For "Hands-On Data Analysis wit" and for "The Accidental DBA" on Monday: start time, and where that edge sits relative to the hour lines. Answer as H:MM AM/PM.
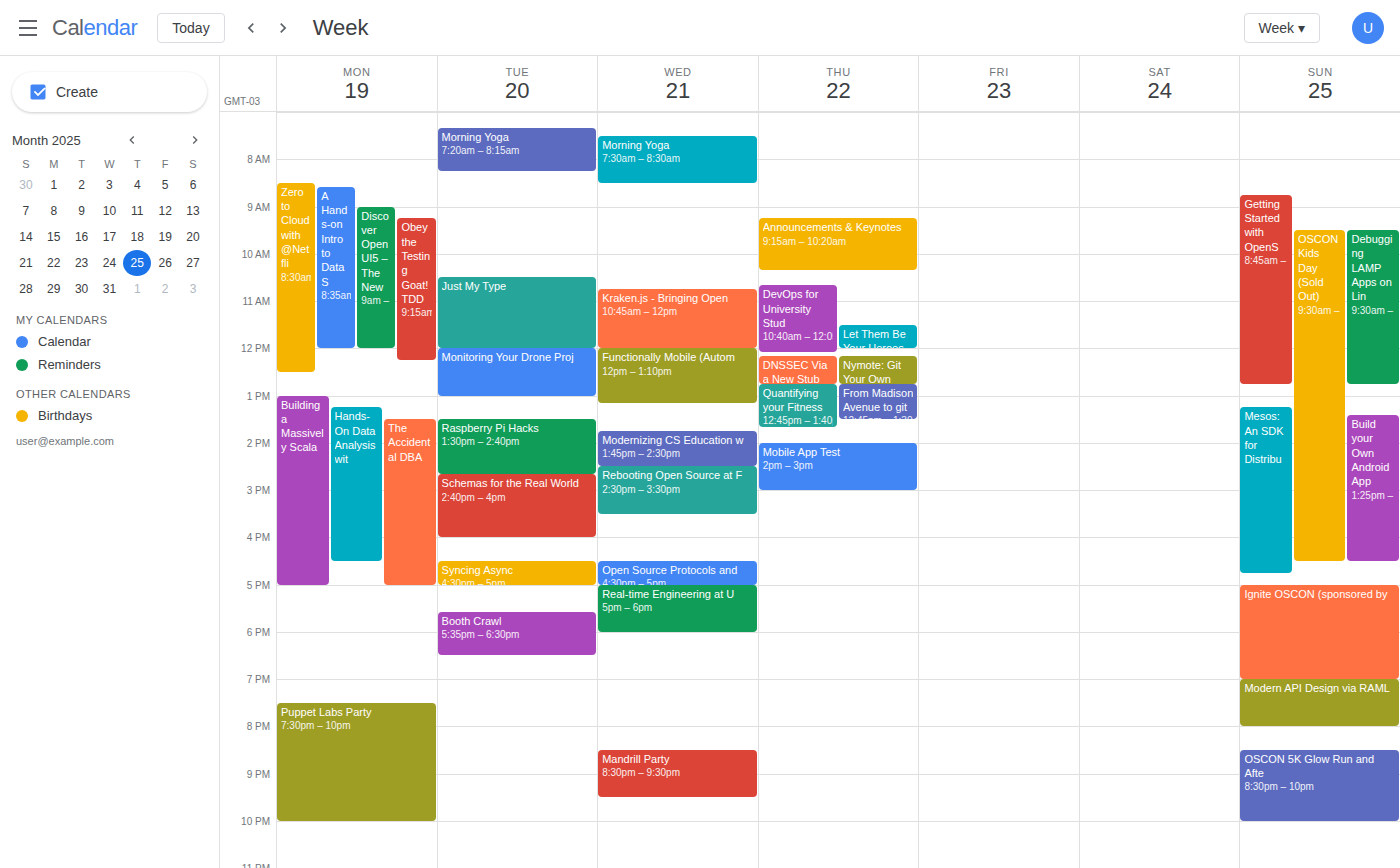
"Hands-On Data Analysis wit": 1:15 PM, neither: a quarter of the way from the 1 PM line to the 2 PM line. "The Accidental DBA": 1:30 PM, halfway between the 1 PM and 2 PM lines.